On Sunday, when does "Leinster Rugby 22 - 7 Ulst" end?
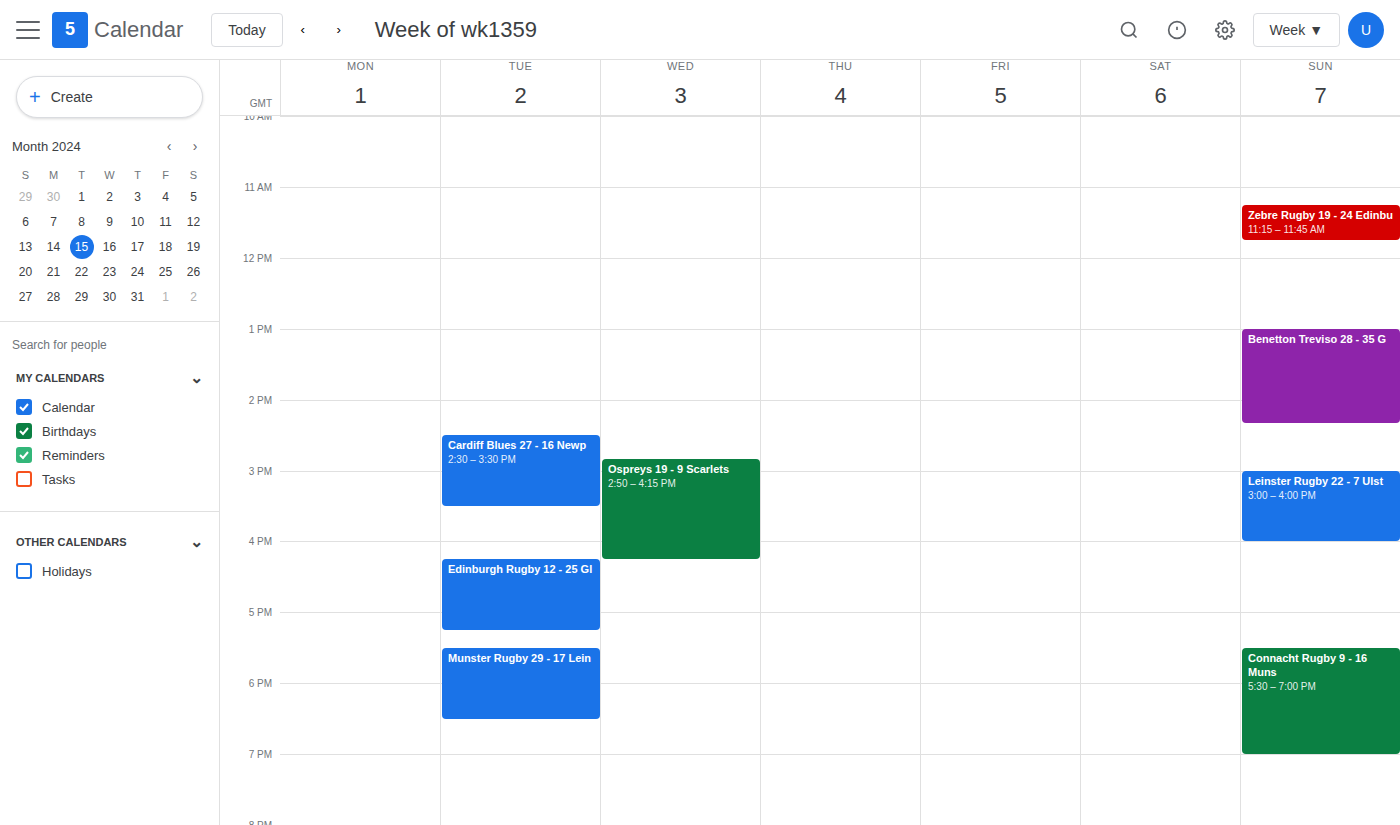
16:00